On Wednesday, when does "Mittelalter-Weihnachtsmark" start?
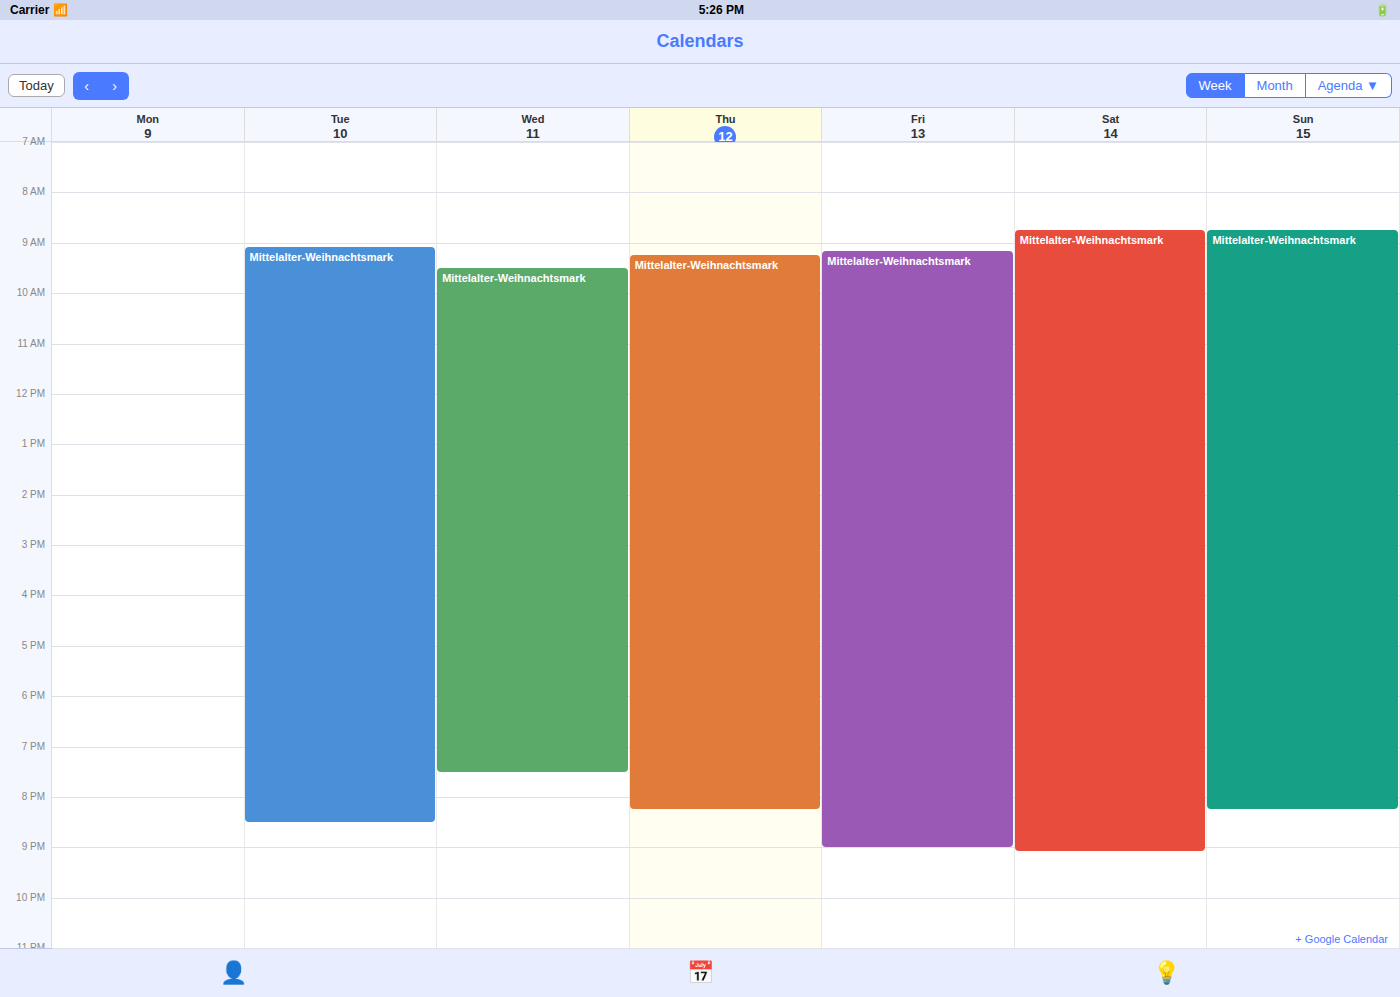
9:30 AM